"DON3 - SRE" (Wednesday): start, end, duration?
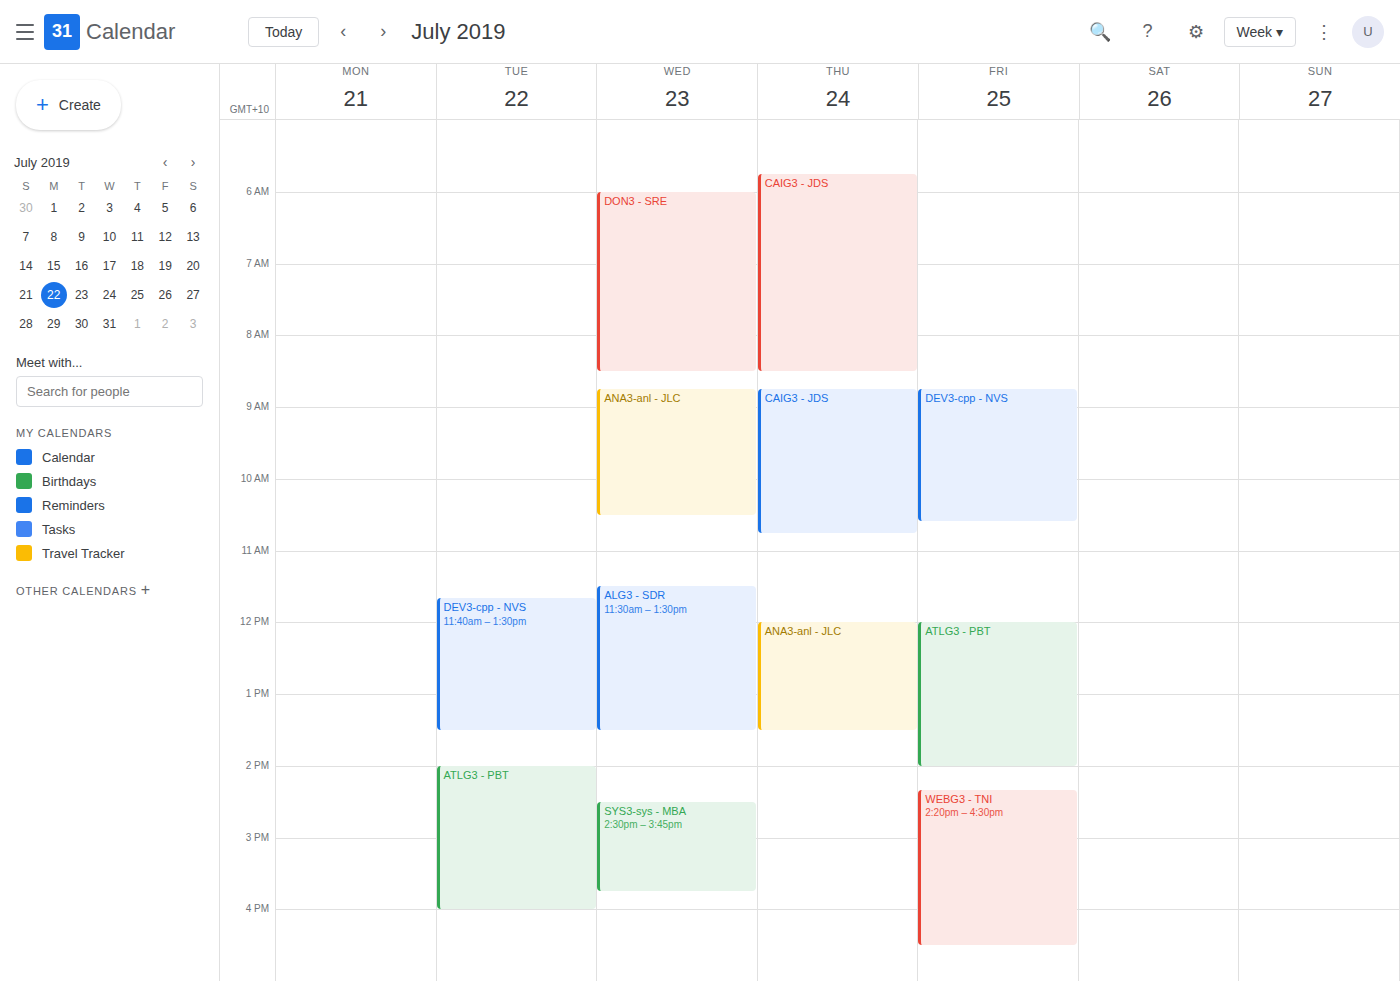
6:00 AM to 8:30 AM, 2 hours 30 minutes